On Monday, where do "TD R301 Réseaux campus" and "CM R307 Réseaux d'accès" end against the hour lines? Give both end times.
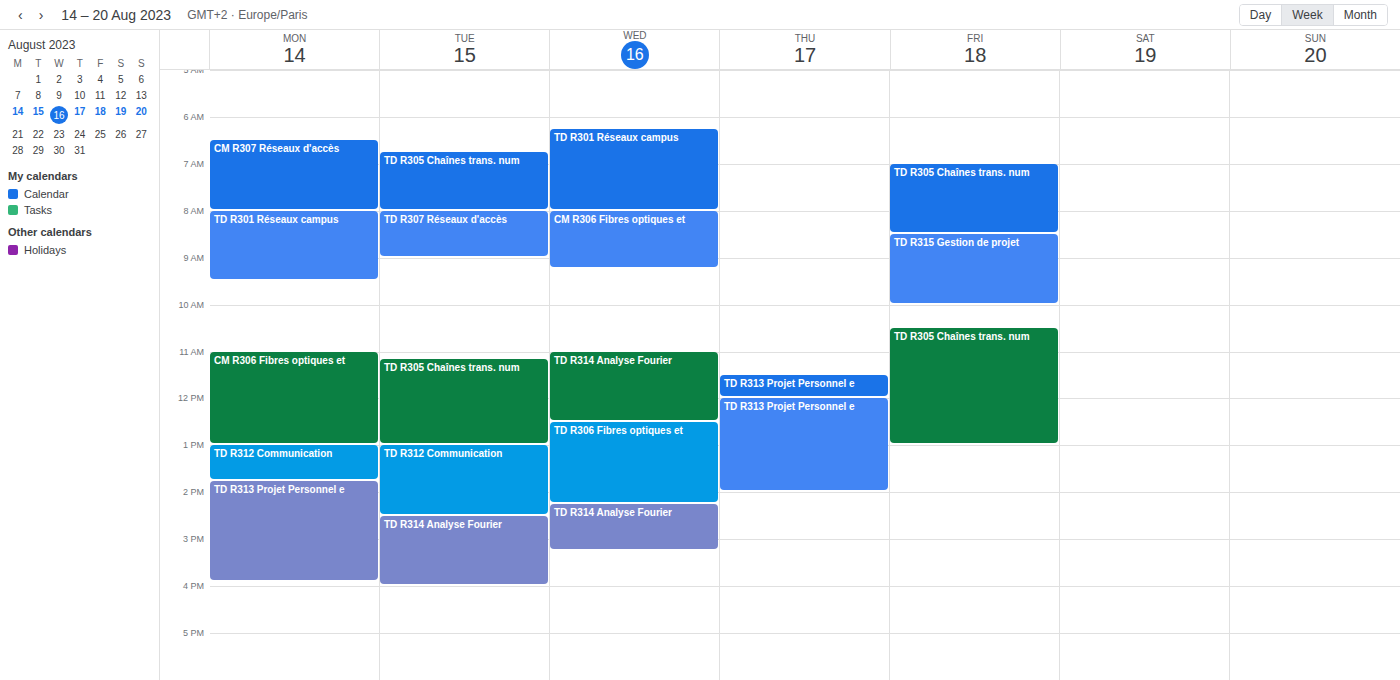
"TD R301 Réseaux campus": 09:30, halfway between the 09:00 and 10:00 lines. "CM R307 Réseaux d'accès": 08:00, exactly on the 08:00 line.